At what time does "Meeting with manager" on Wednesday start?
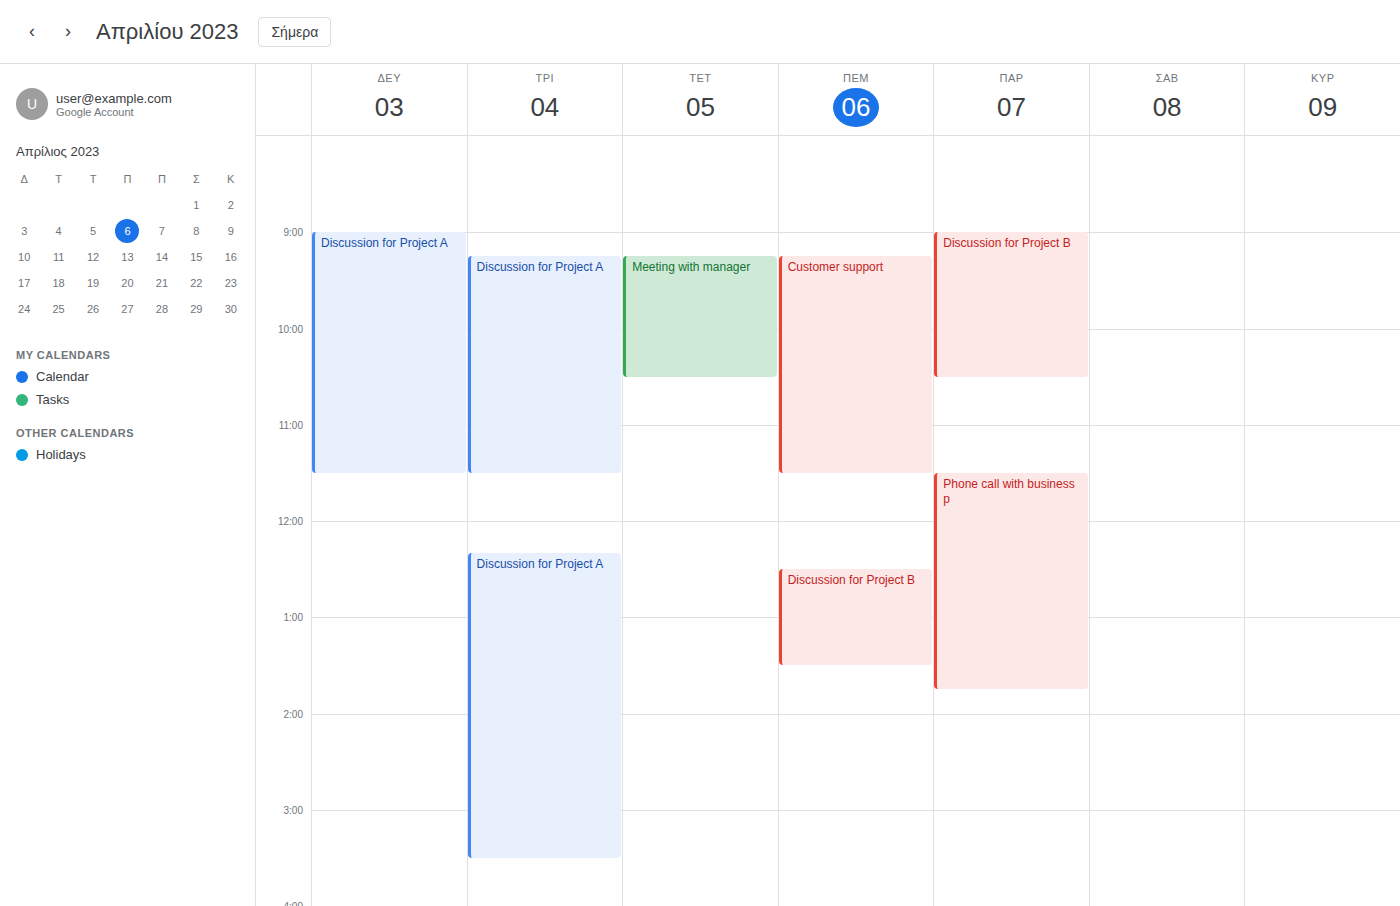
9:15 AM